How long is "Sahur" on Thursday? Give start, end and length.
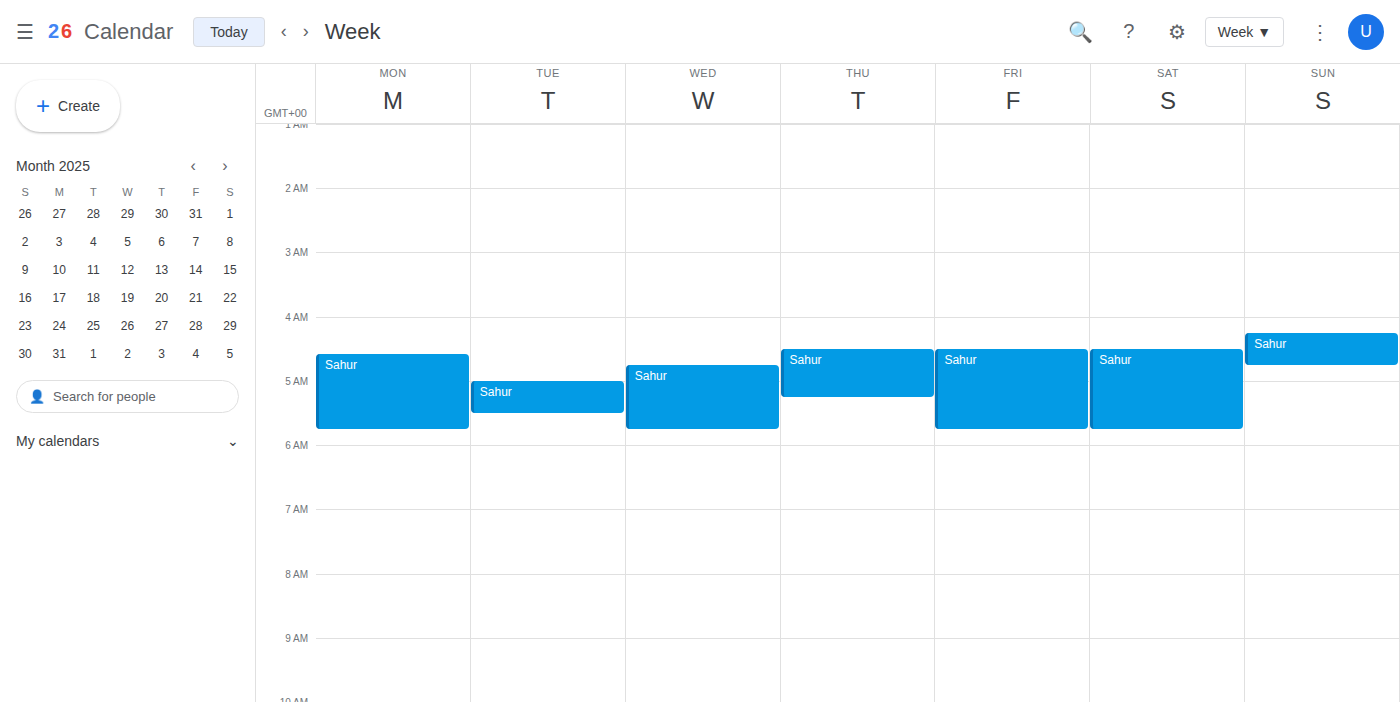
4:30 AM to 5:15 AM, 45 minutes